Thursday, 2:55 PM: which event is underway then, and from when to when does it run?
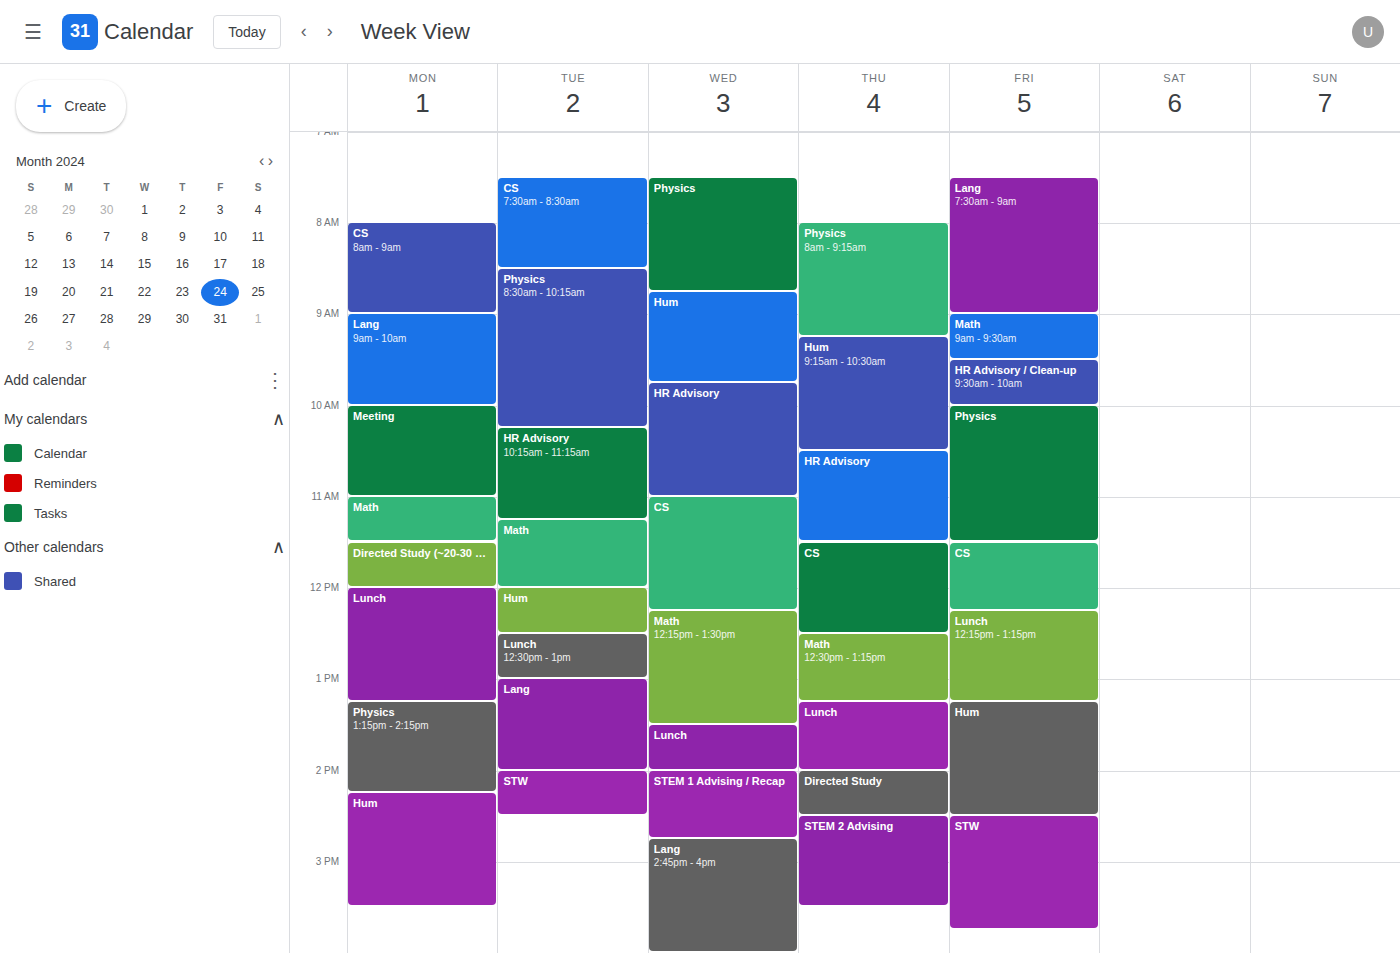
"STEM 2 Advising", 2:30 PM to 3:30 PM